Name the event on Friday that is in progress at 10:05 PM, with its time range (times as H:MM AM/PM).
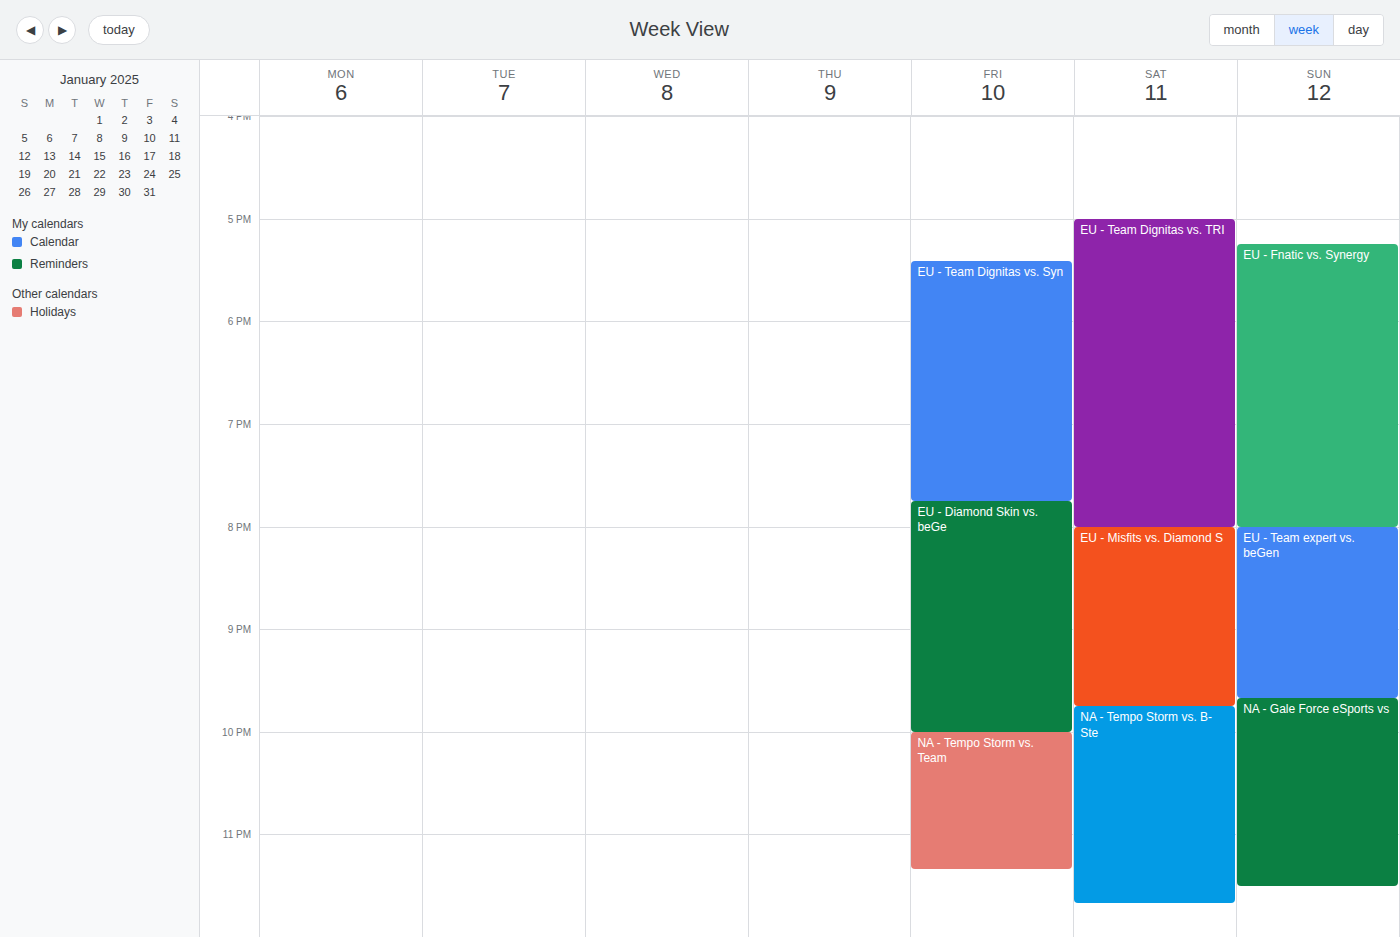
"NA - Tempo Storm vs. Team", 10:00 PM to 11:20 PM